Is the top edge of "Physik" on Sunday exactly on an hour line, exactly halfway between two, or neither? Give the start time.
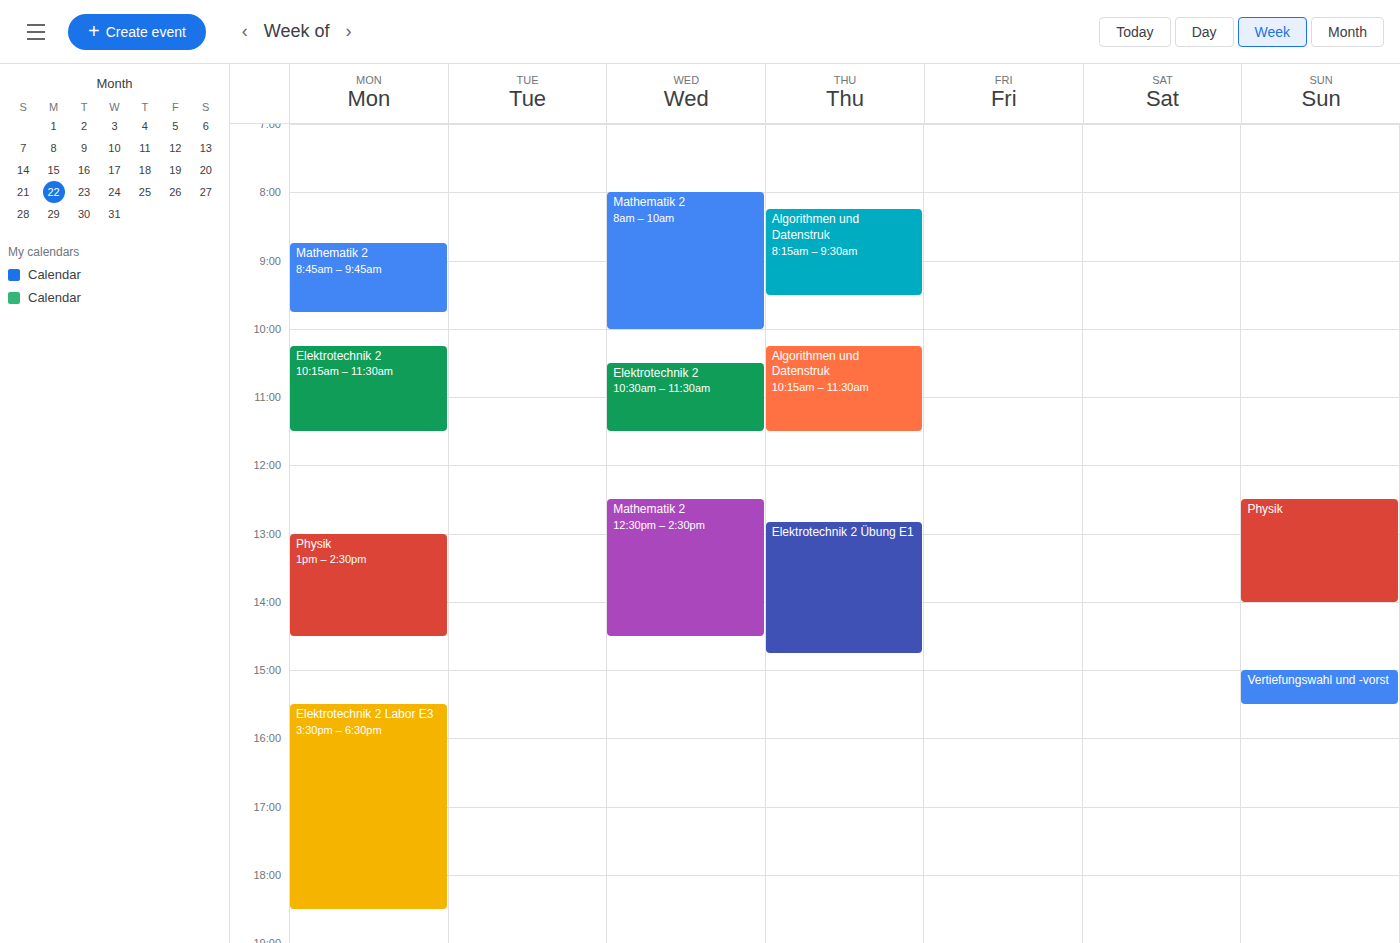
12:30 PM -- halfway between the 12 PM and 1 PM lines.